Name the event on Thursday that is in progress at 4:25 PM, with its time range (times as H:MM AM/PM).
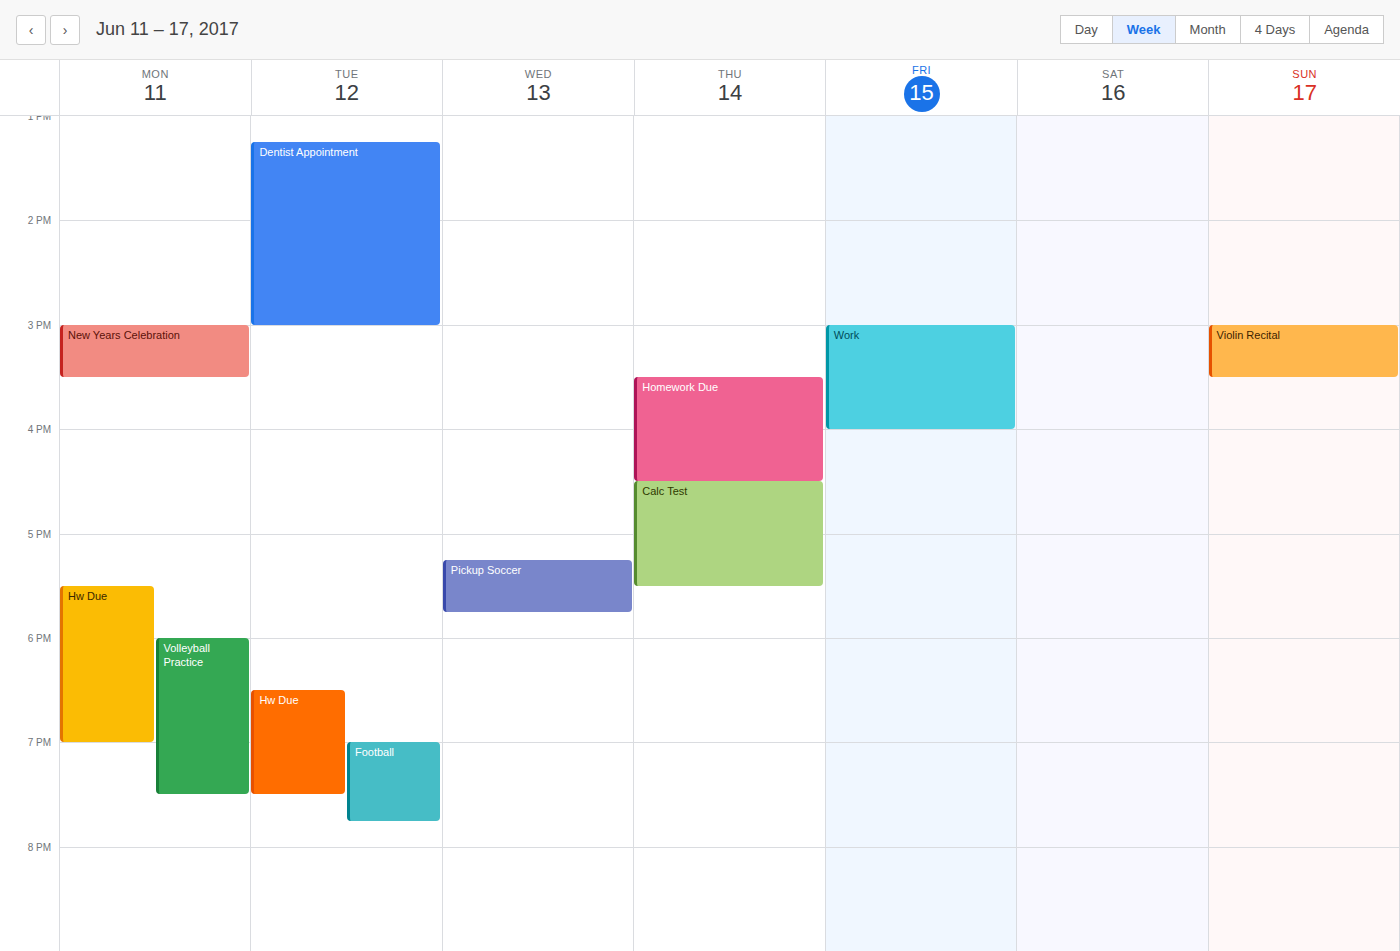
"Homework Due", 3:30 PM to 4:30 PM